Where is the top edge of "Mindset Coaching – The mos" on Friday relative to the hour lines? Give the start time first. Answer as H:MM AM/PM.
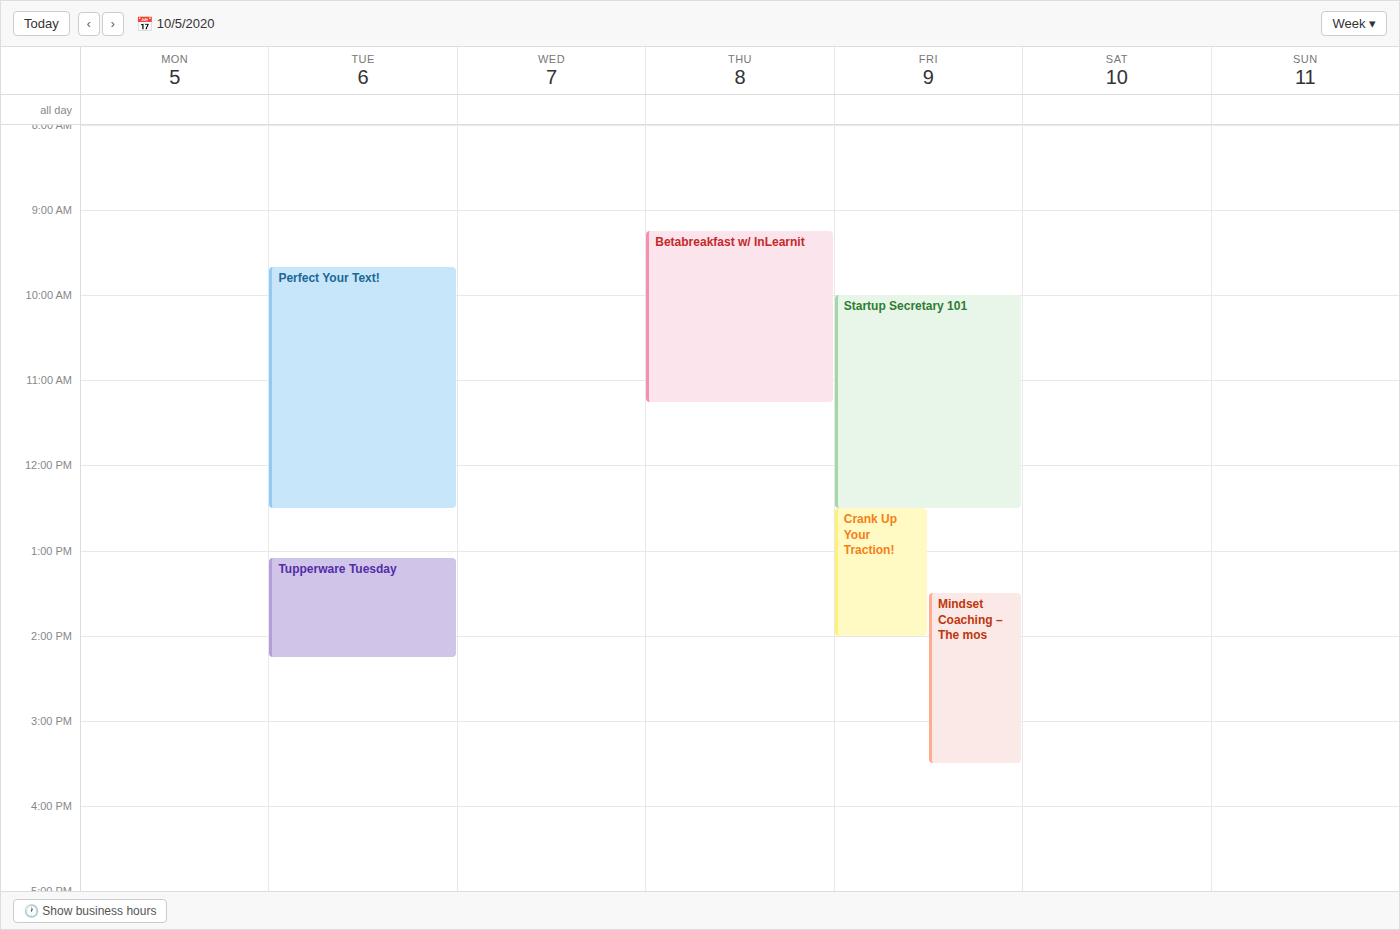
1:30 PM -- halfway between the 1 PM and 2 PM lines.